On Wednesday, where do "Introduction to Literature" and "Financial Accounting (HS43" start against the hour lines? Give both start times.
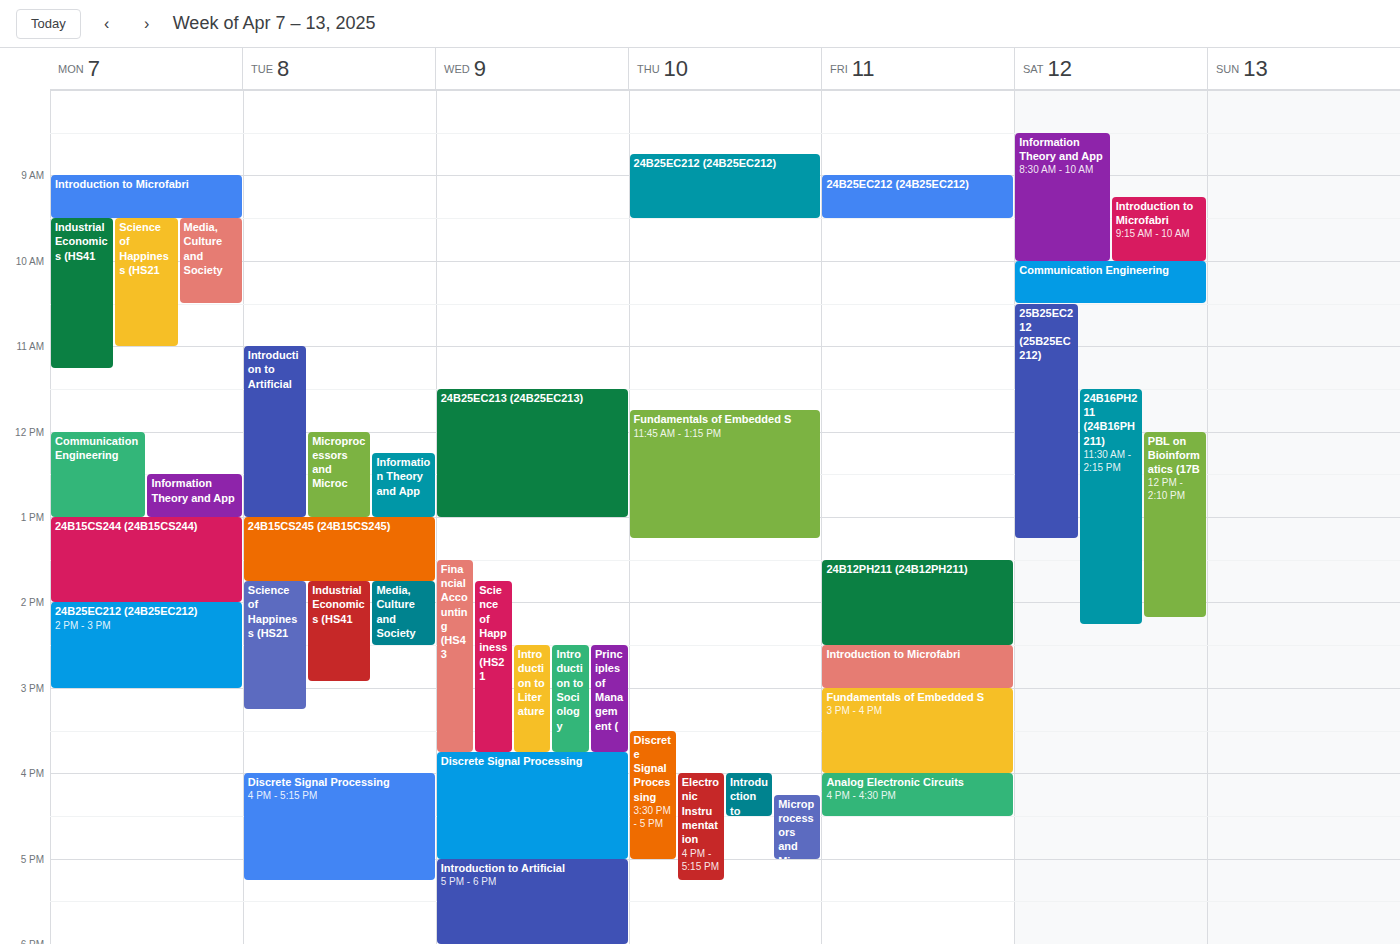
"Introduction to Literature": 2:30 PM, halfway between the 2 PM and 3 PM lines. "Financial Accounting (HS43": 1:30 PM, halfway between the 1 PM and 2 PM lines.